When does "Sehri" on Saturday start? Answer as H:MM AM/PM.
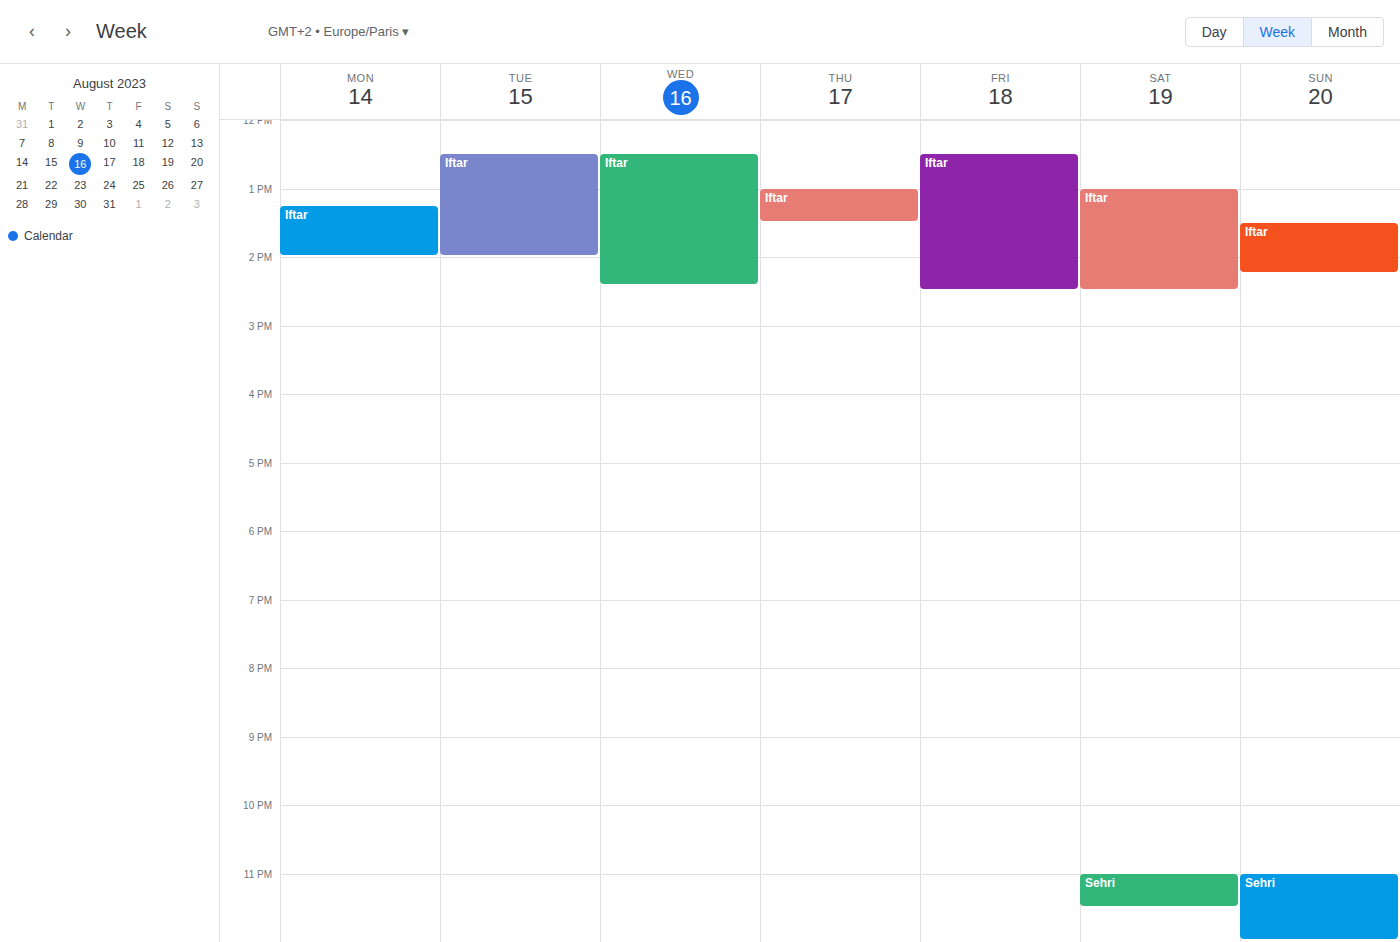
11:00 PM